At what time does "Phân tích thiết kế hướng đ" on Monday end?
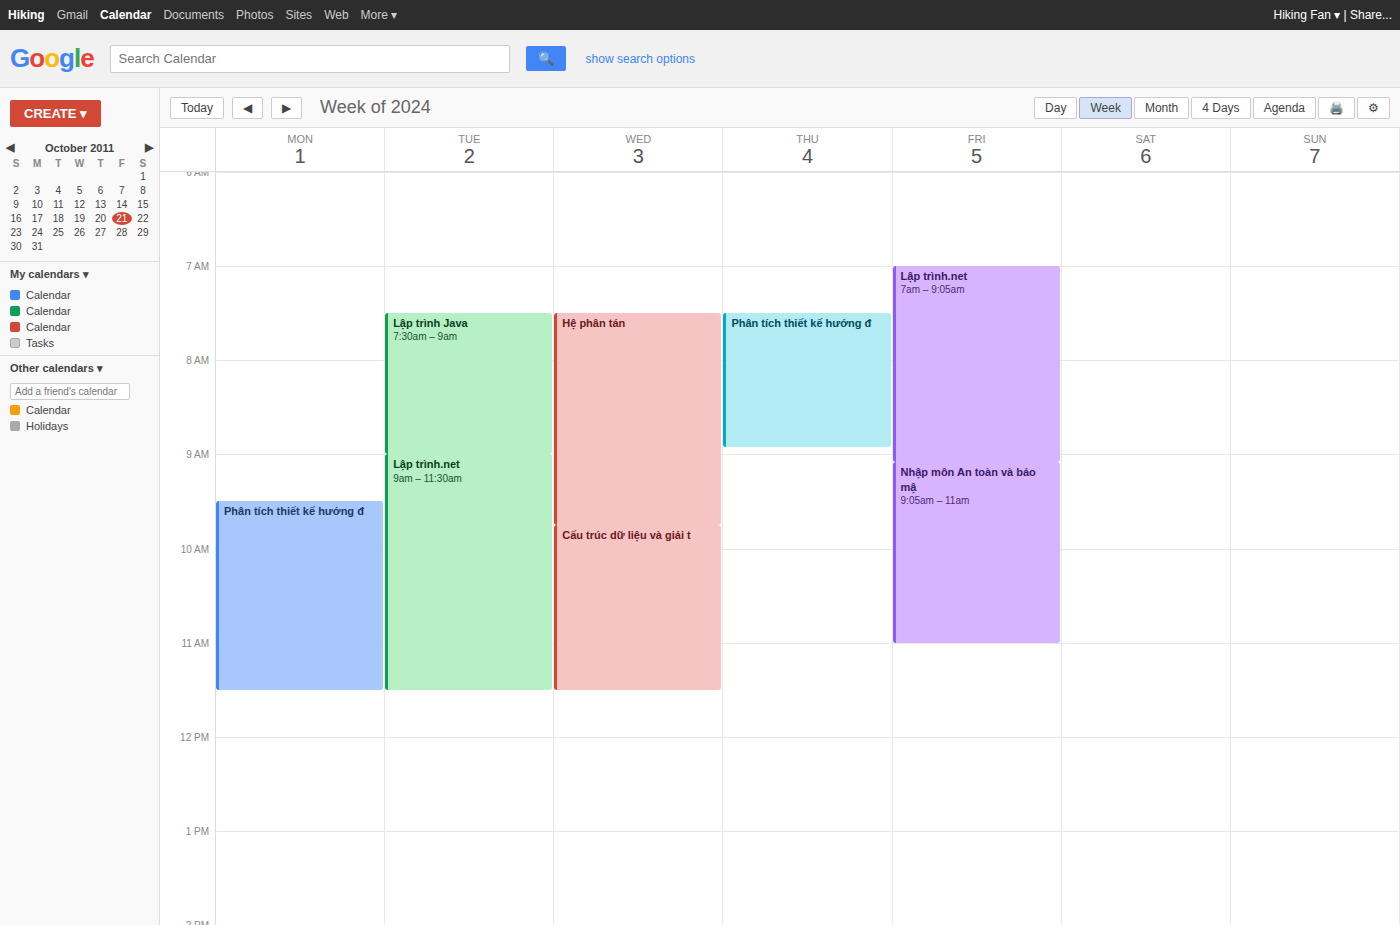
11:30 AM